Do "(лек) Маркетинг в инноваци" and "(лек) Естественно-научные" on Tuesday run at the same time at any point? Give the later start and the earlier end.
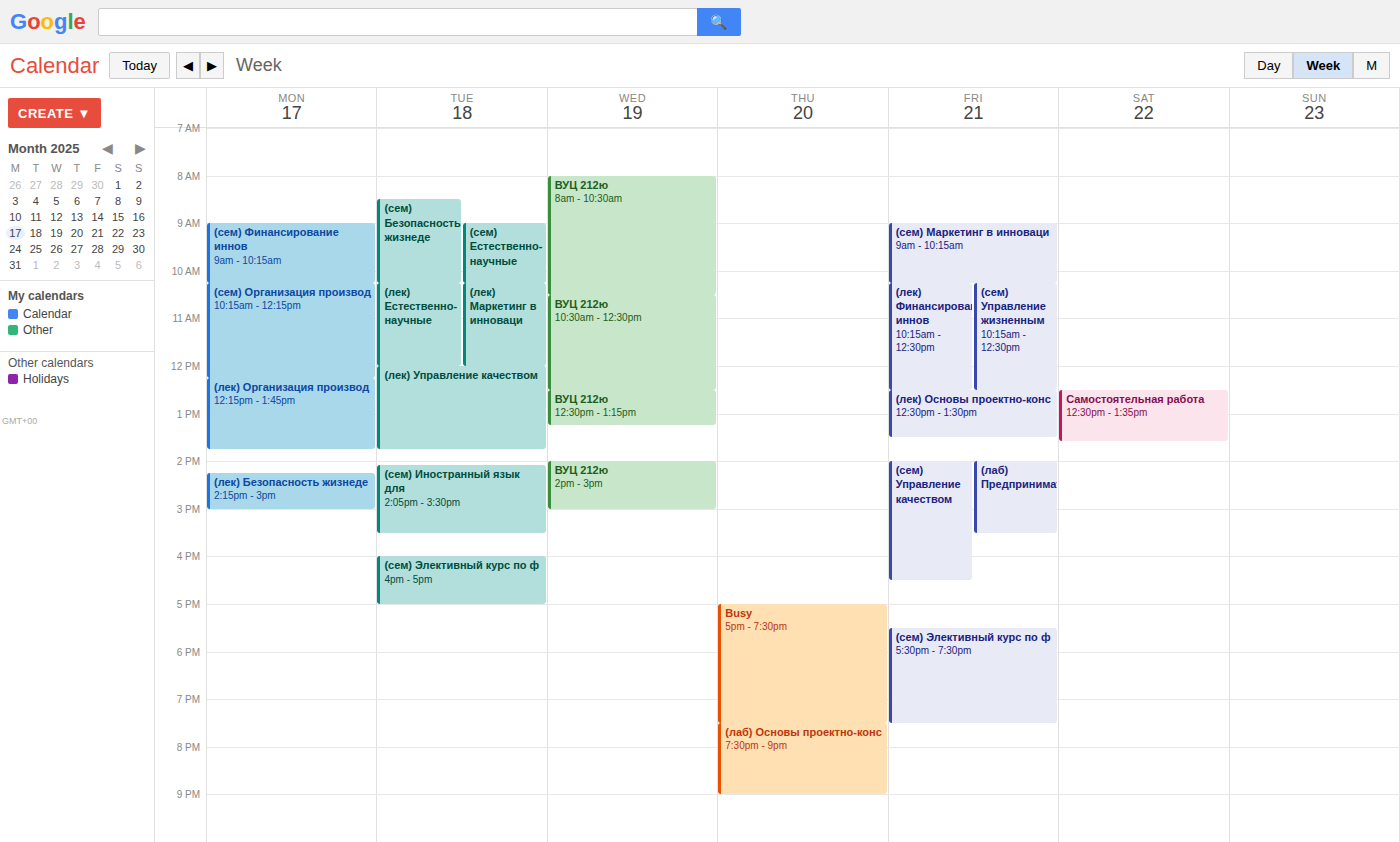
"(лек) Естественно-научные" runs 10:15 AM to 12:00 PM, inside "(лек) Маркетинг в инноваци" -- they overlap.